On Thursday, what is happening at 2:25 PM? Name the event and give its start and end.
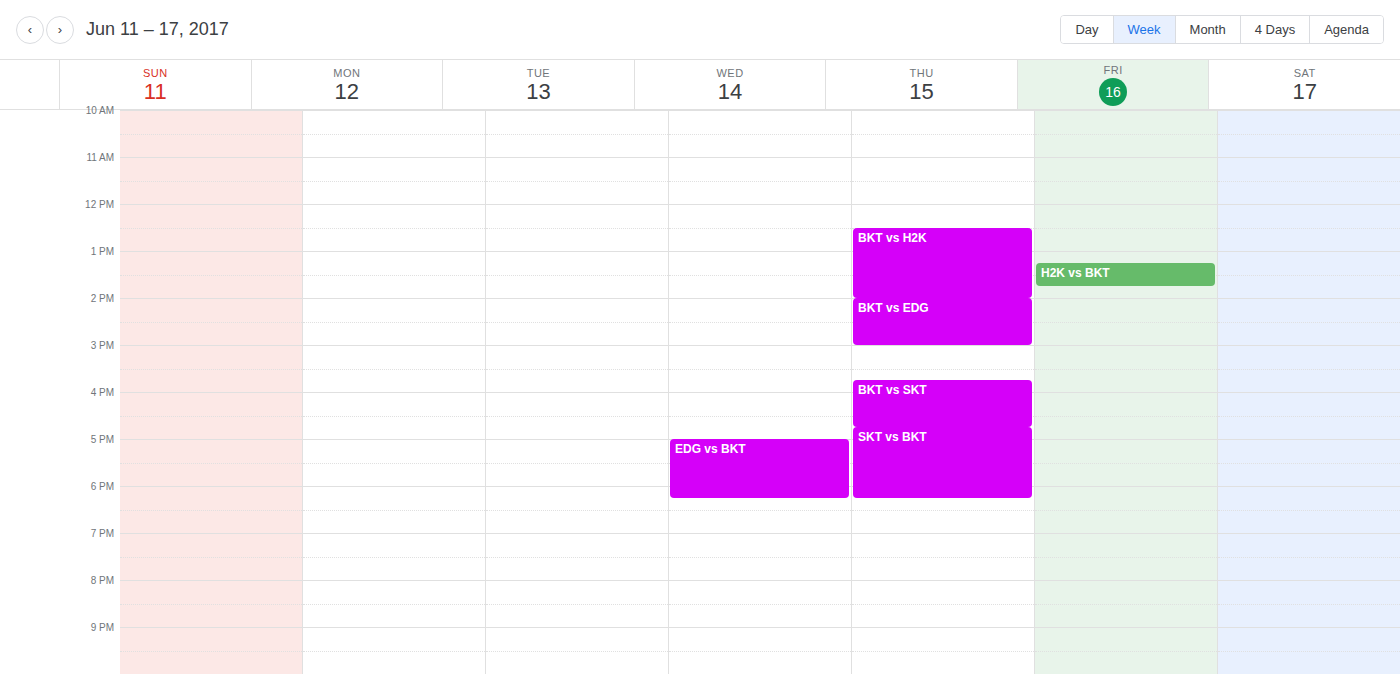
"BKT vs EDG", 2:00 PM to 3:00 PM